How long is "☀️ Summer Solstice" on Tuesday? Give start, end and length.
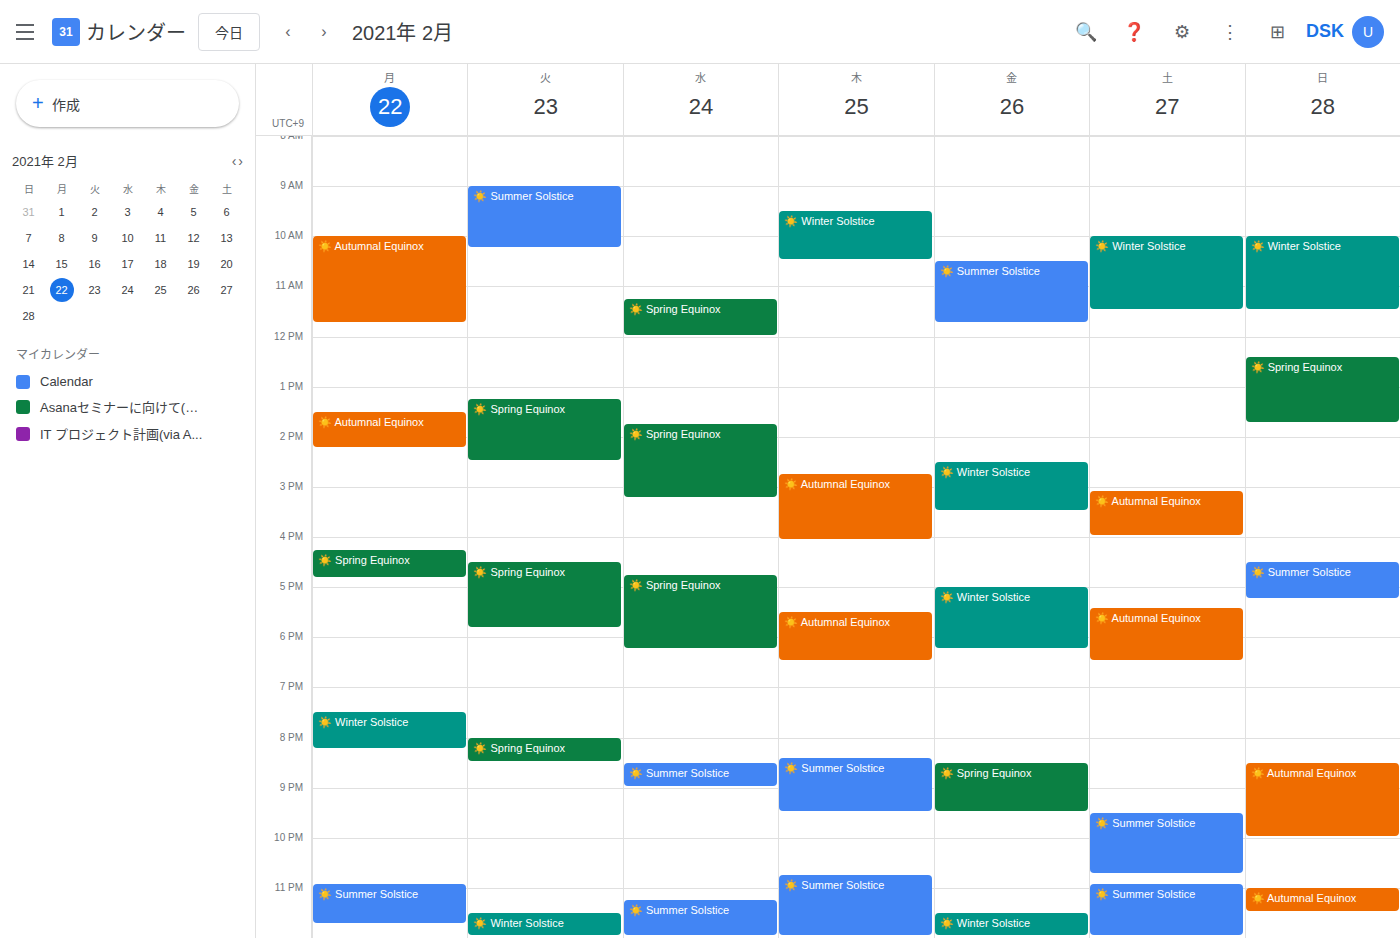
9:00 AM to 10:15 AM, 1 hour 15 minutes